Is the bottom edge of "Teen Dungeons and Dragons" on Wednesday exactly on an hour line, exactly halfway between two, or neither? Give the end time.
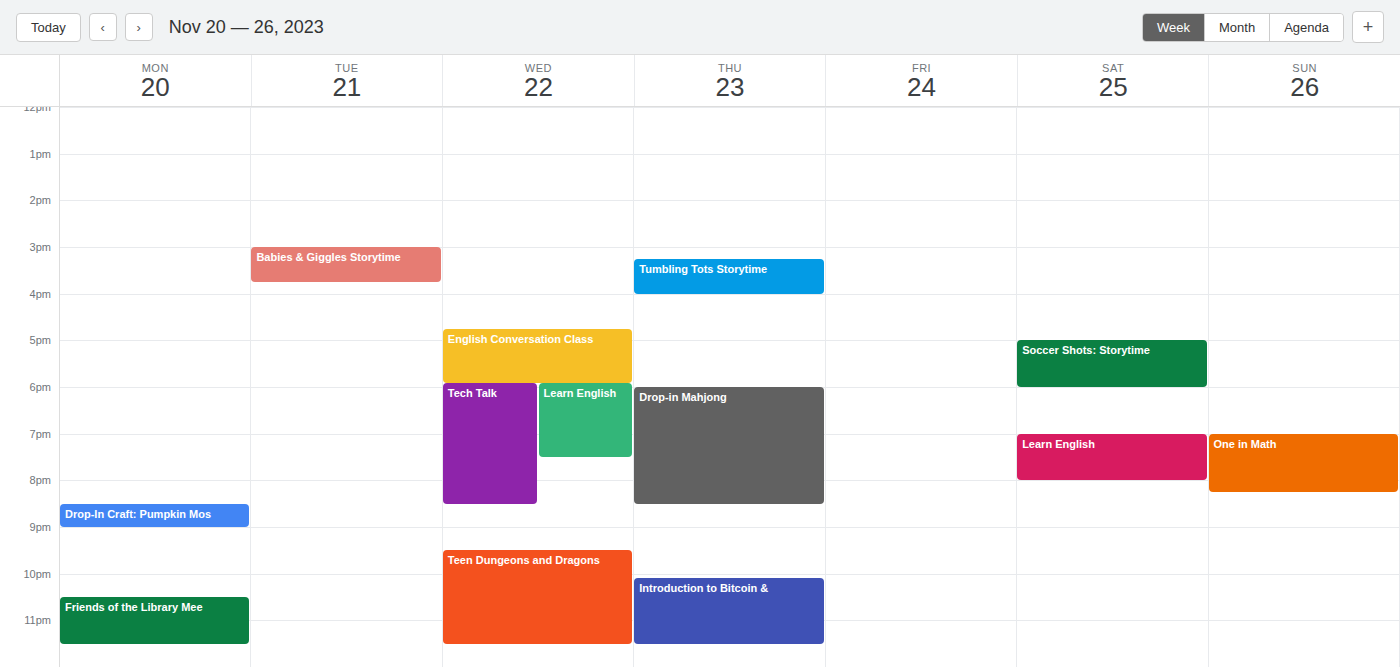
11:30 PM -- halfway between the 11 PM and 12 AM lines.